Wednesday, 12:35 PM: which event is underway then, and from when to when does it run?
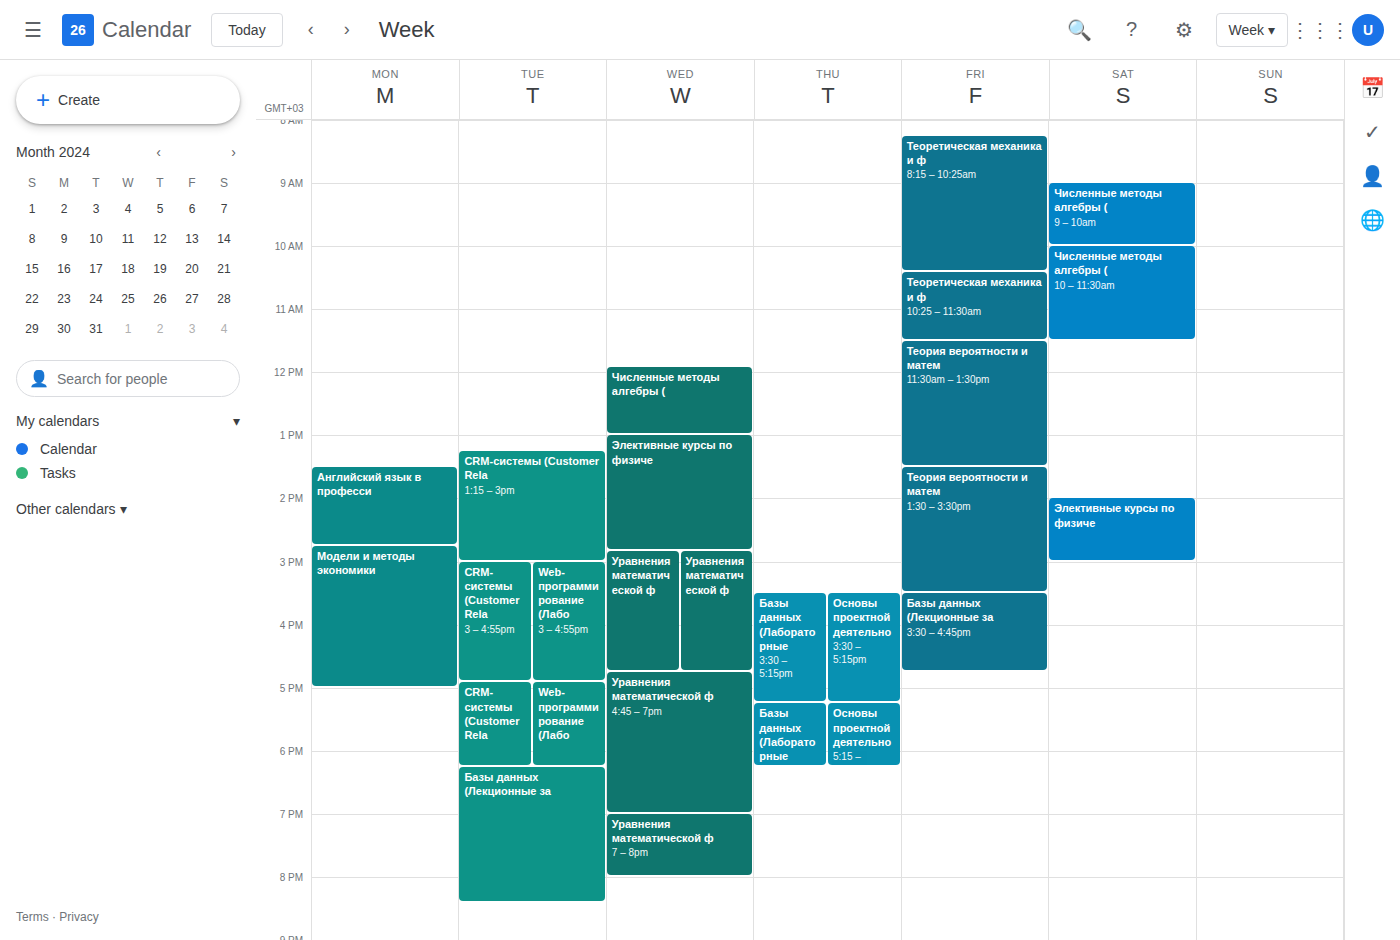
"Численные методы алгебры (", 11:55 AM to 1:00 PM